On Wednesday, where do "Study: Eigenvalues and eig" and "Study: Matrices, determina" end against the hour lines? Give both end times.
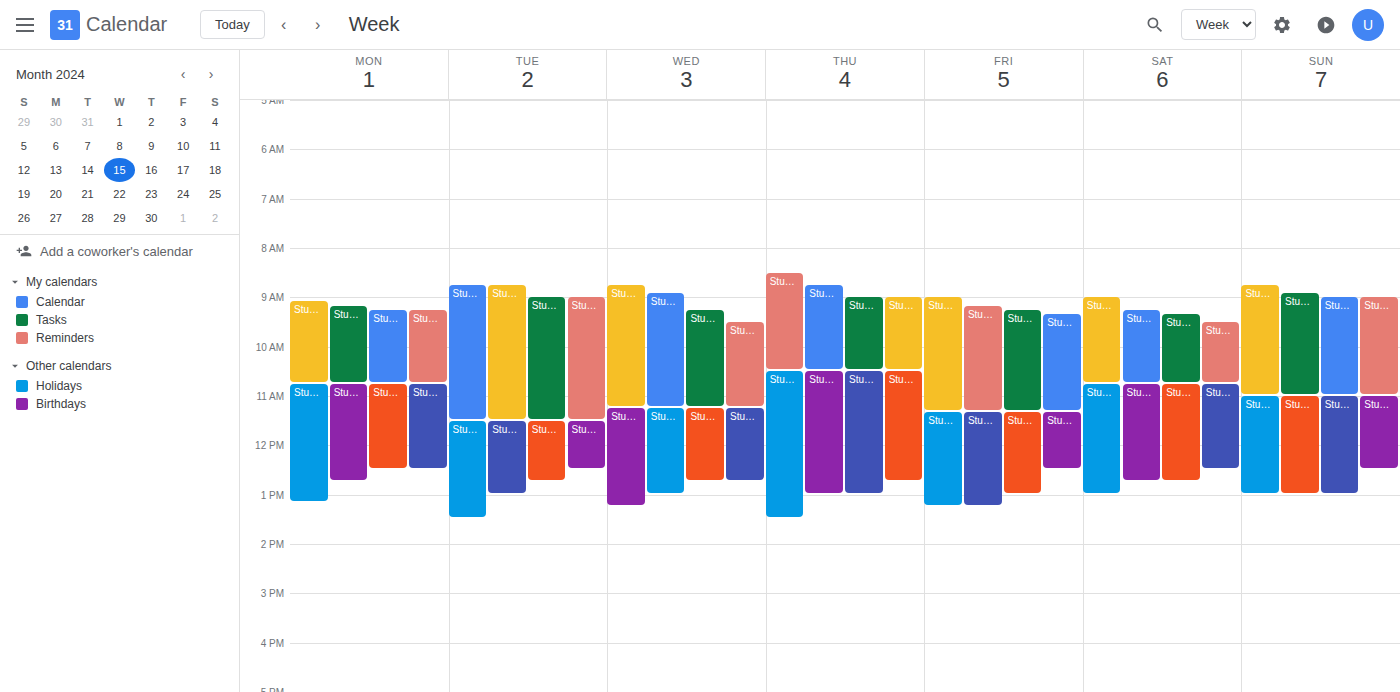
"Study: Eigenvalues and eig": 1:15 PM, neither: a quarter of the way from the 1 PM line to the 2 PM line. "Study: Matrices, determina": 1:00 PM, exactly on the 1 PM line.